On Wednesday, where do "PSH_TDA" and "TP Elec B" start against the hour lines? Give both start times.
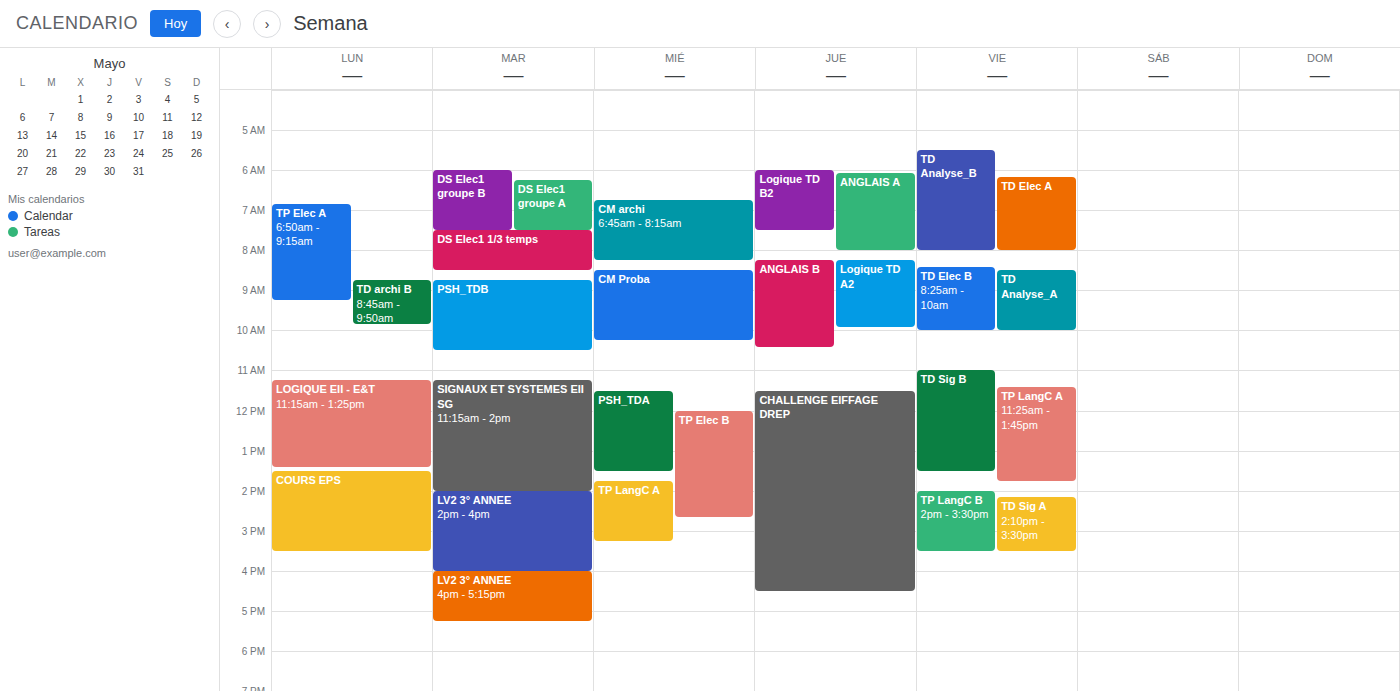
"PSH_TDA": 11:30 AM, halfway between the 11 AM and 12 PM lines. "TP Elec B": 12:00 PM, exactly on the 12 PM line.